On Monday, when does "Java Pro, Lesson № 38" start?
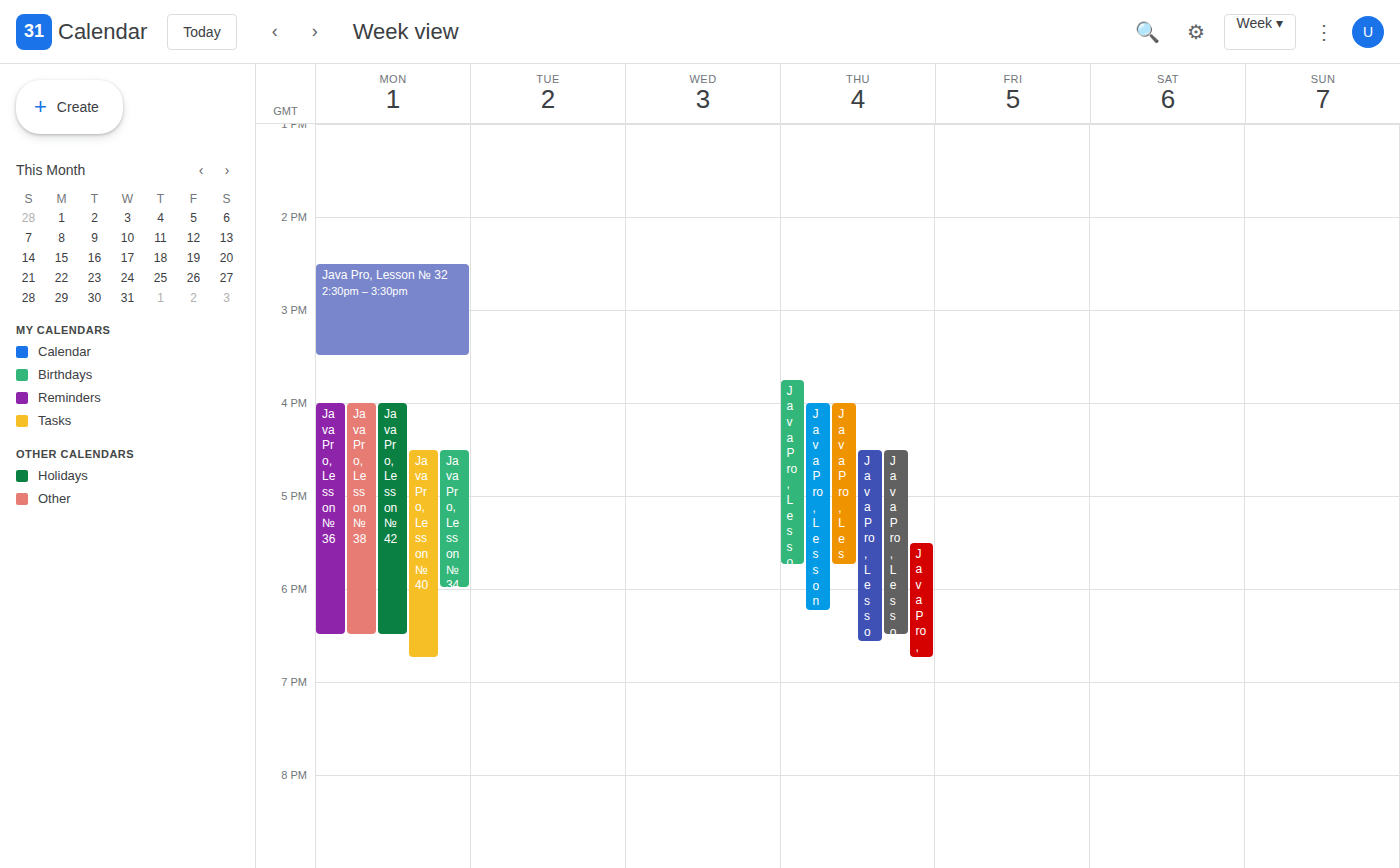
4:00 PM